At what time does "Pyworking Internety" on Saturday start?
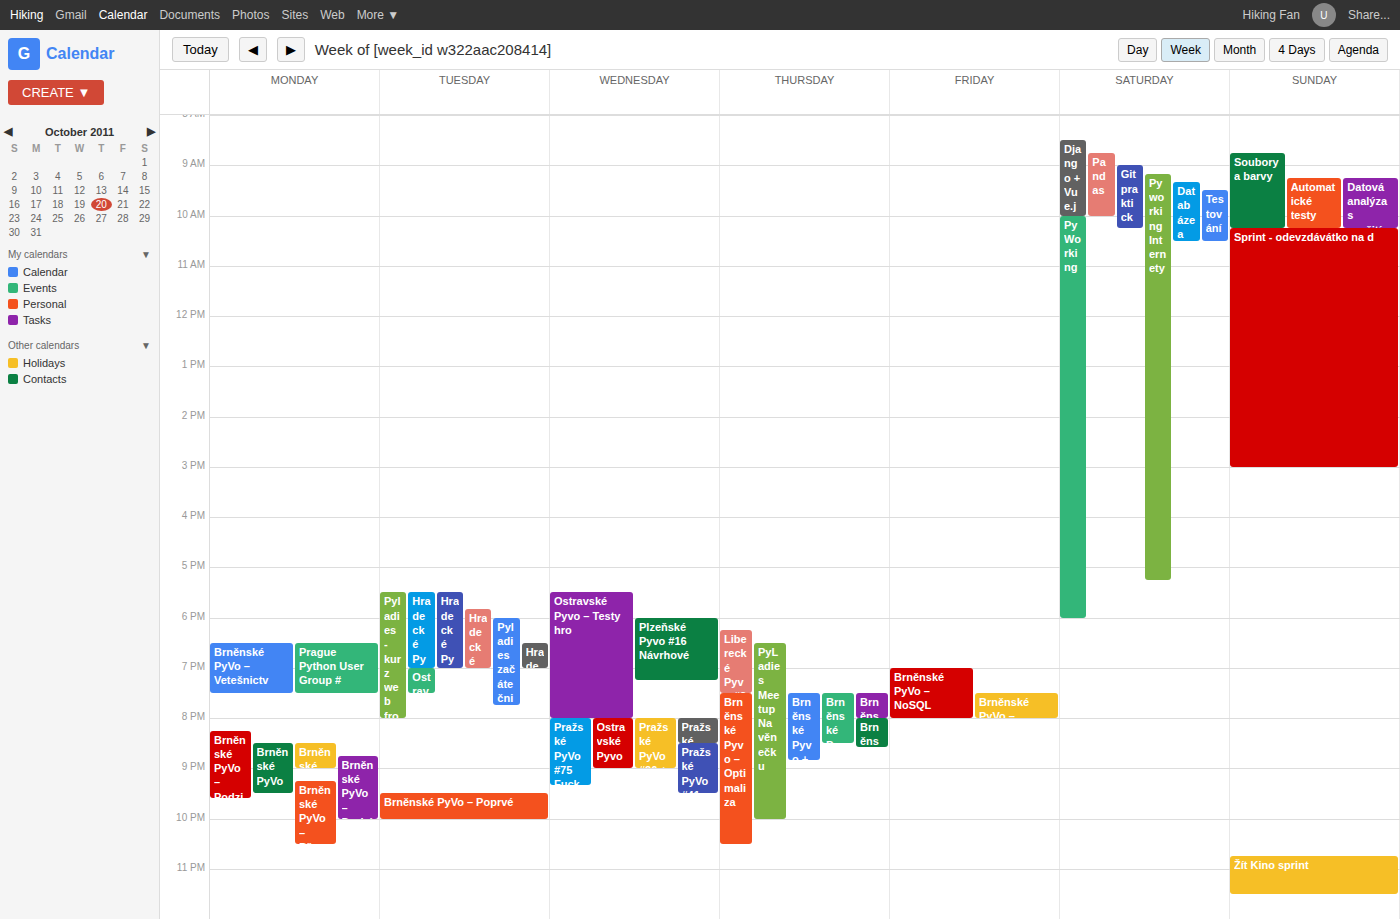
09:10